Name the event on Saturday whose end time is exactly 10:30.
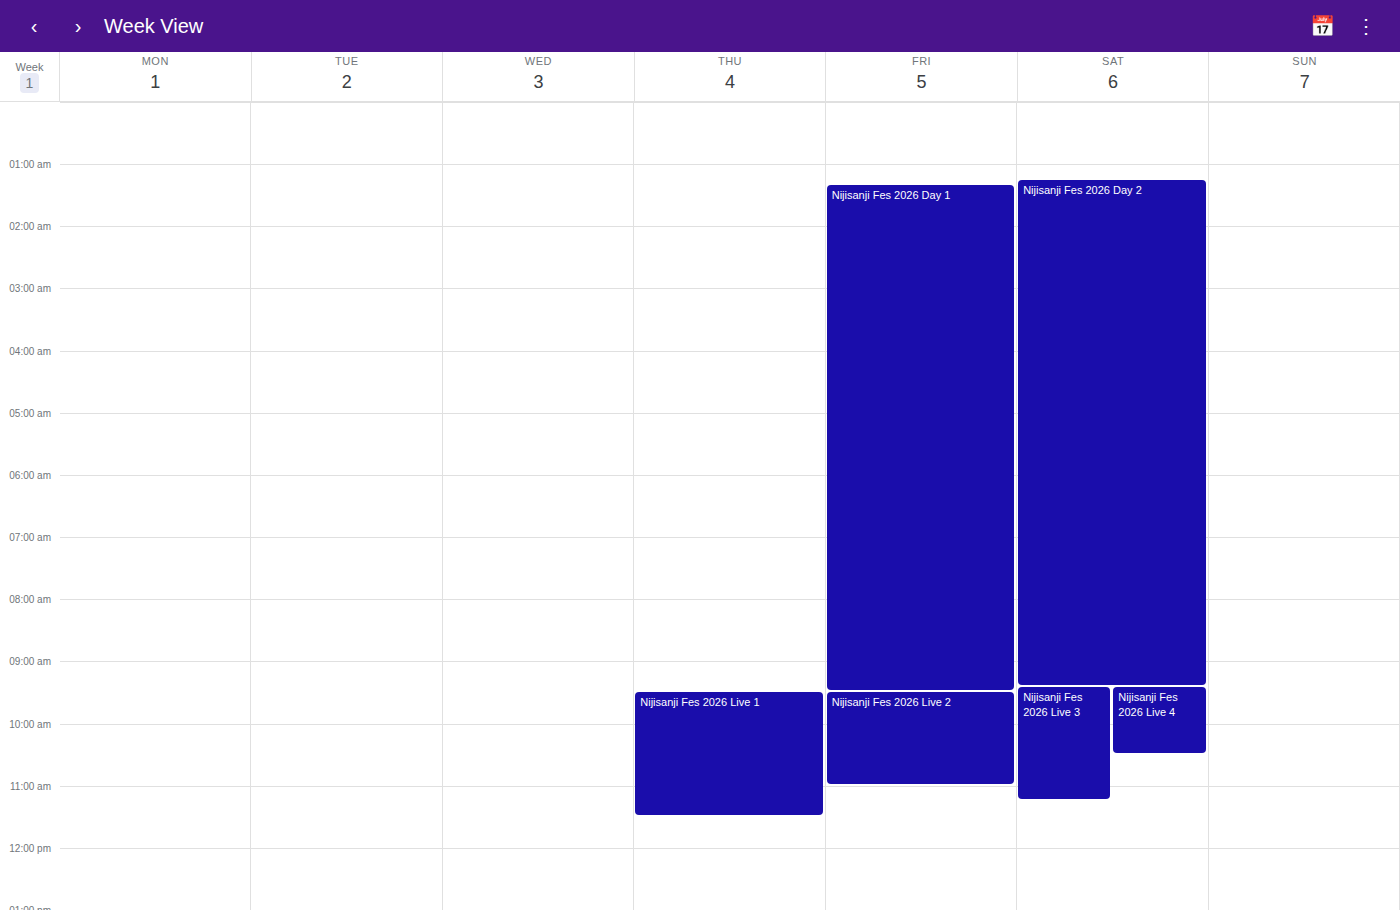
"Nijisanji Fes 2026 Live 4"